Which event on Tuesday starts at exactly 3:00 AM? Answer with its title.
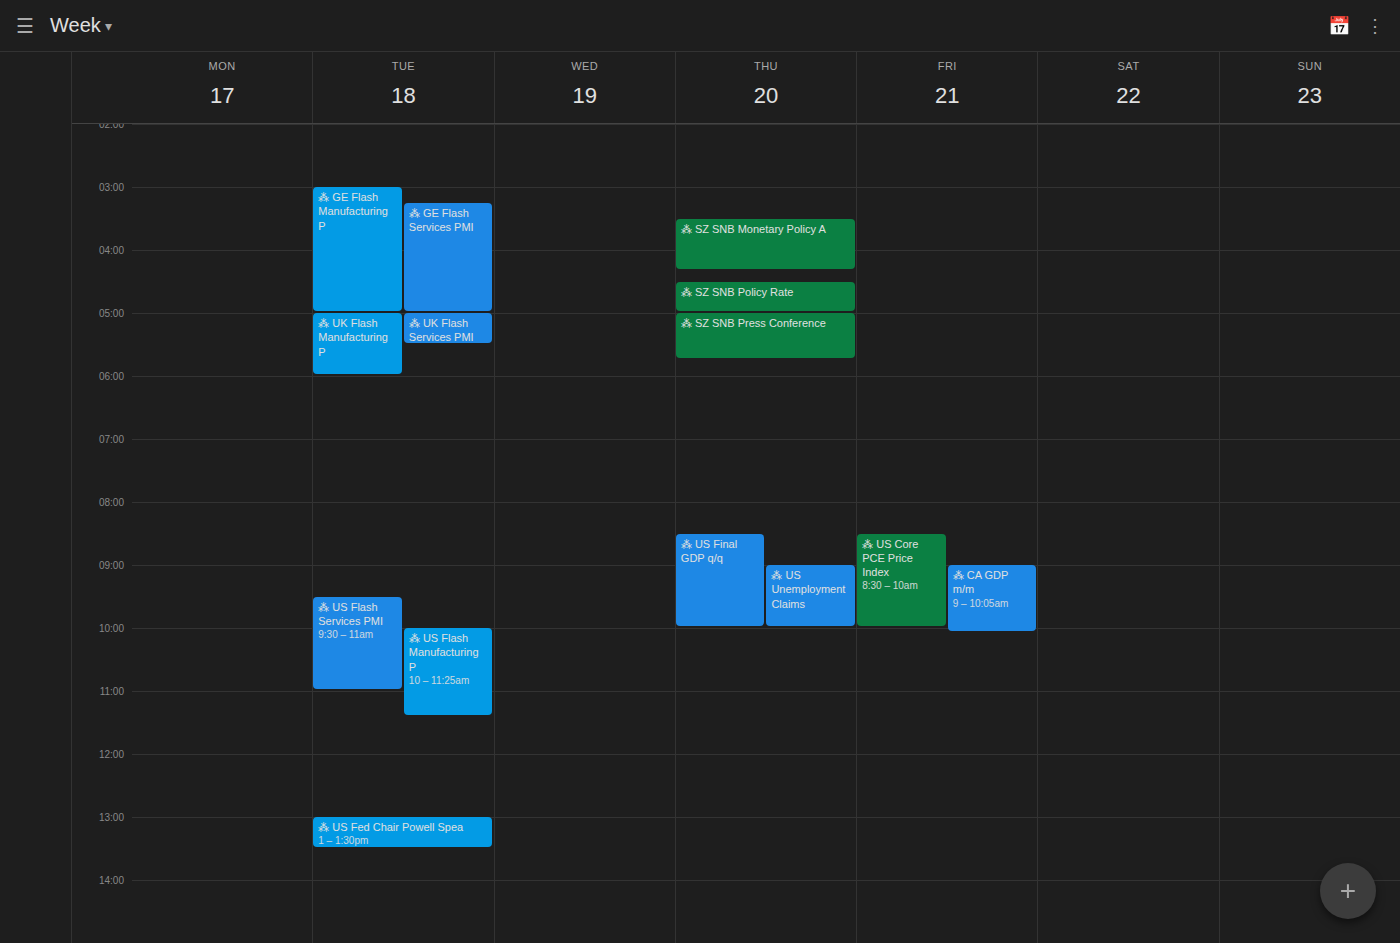
"⁂ GE Flash Manufacturing P"